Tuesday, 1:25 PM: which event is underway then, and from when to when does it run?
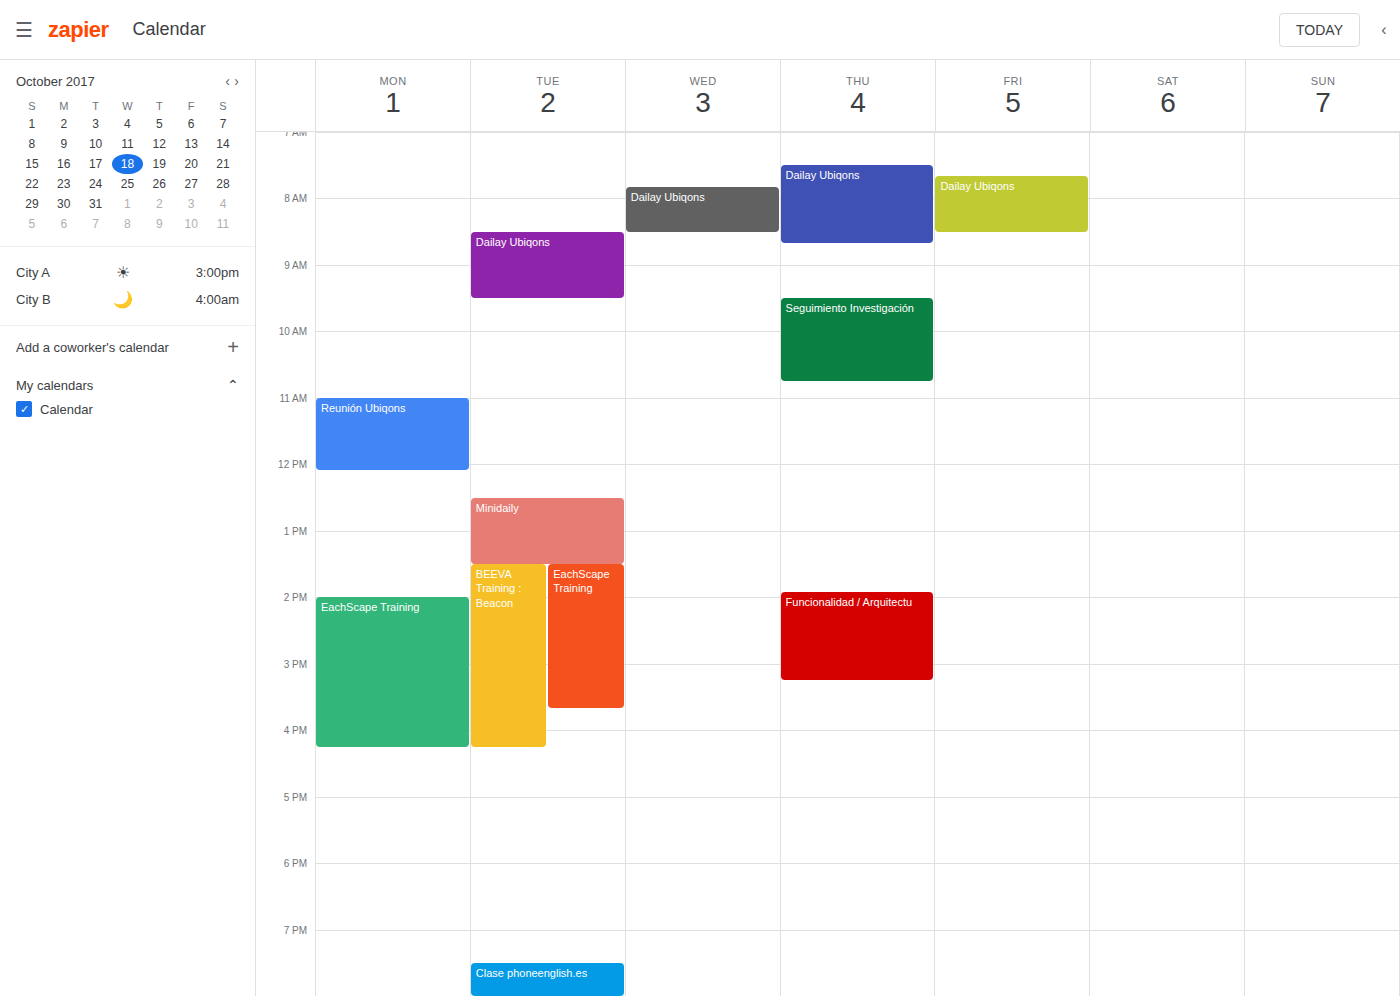
"Minidaily", 12:30 PM to 1:30 PM